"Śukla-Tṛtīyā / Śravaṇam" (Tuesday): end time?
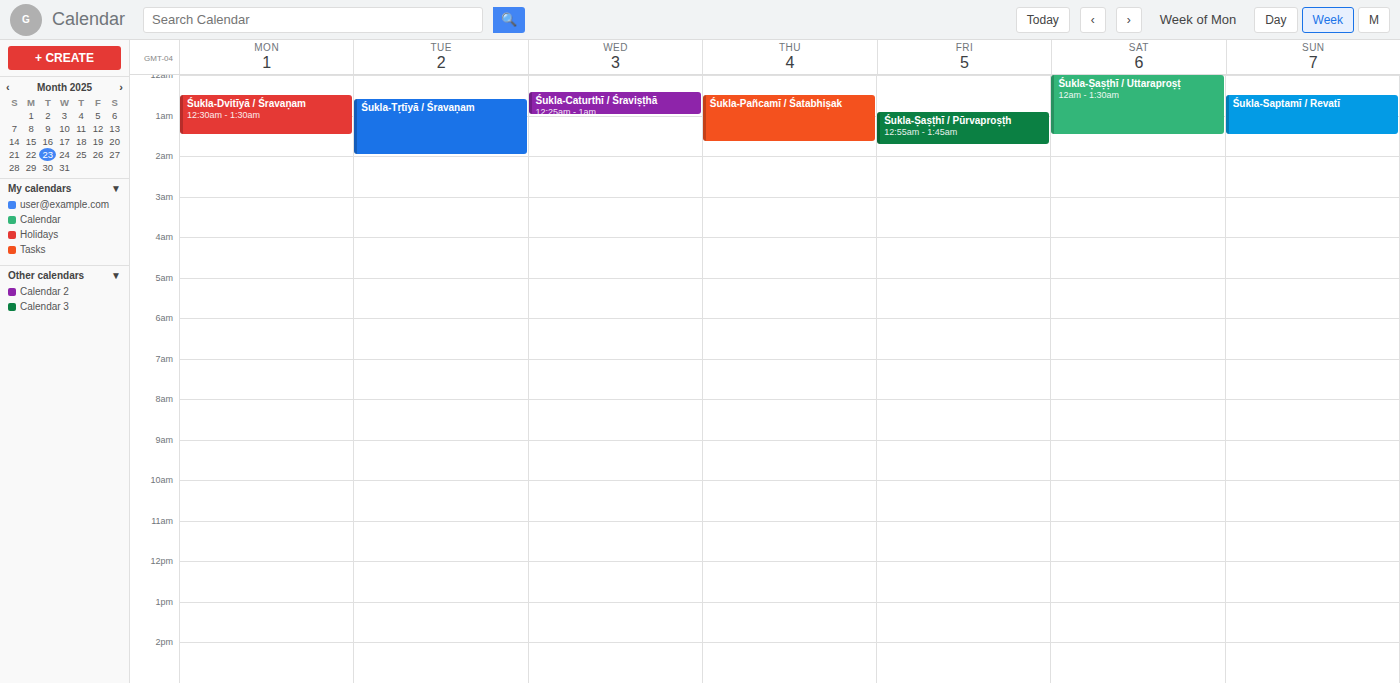
2:00 AM